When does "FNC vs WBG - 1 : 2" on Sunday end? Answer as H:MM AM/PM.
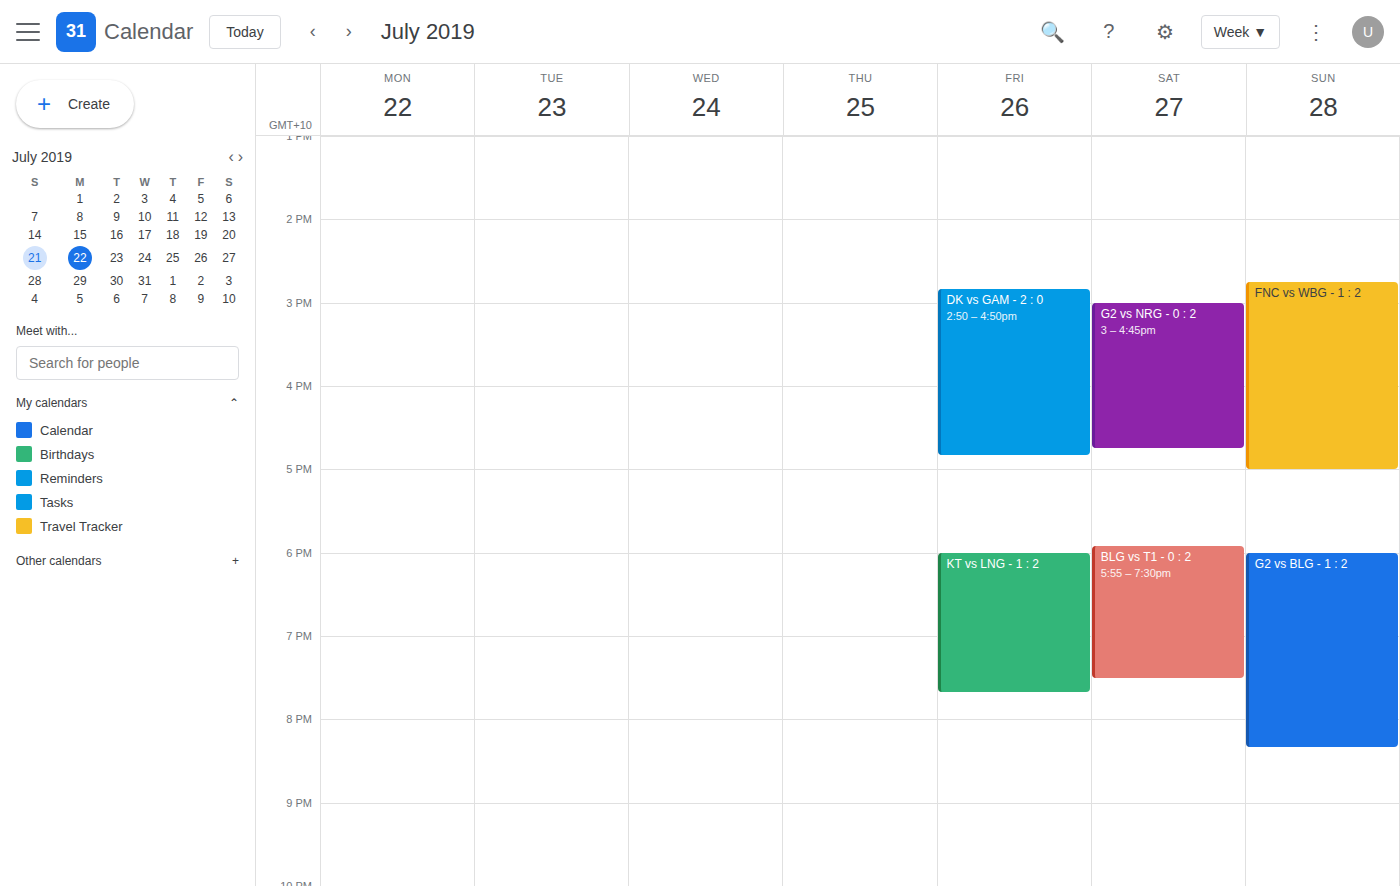
5:00 PM